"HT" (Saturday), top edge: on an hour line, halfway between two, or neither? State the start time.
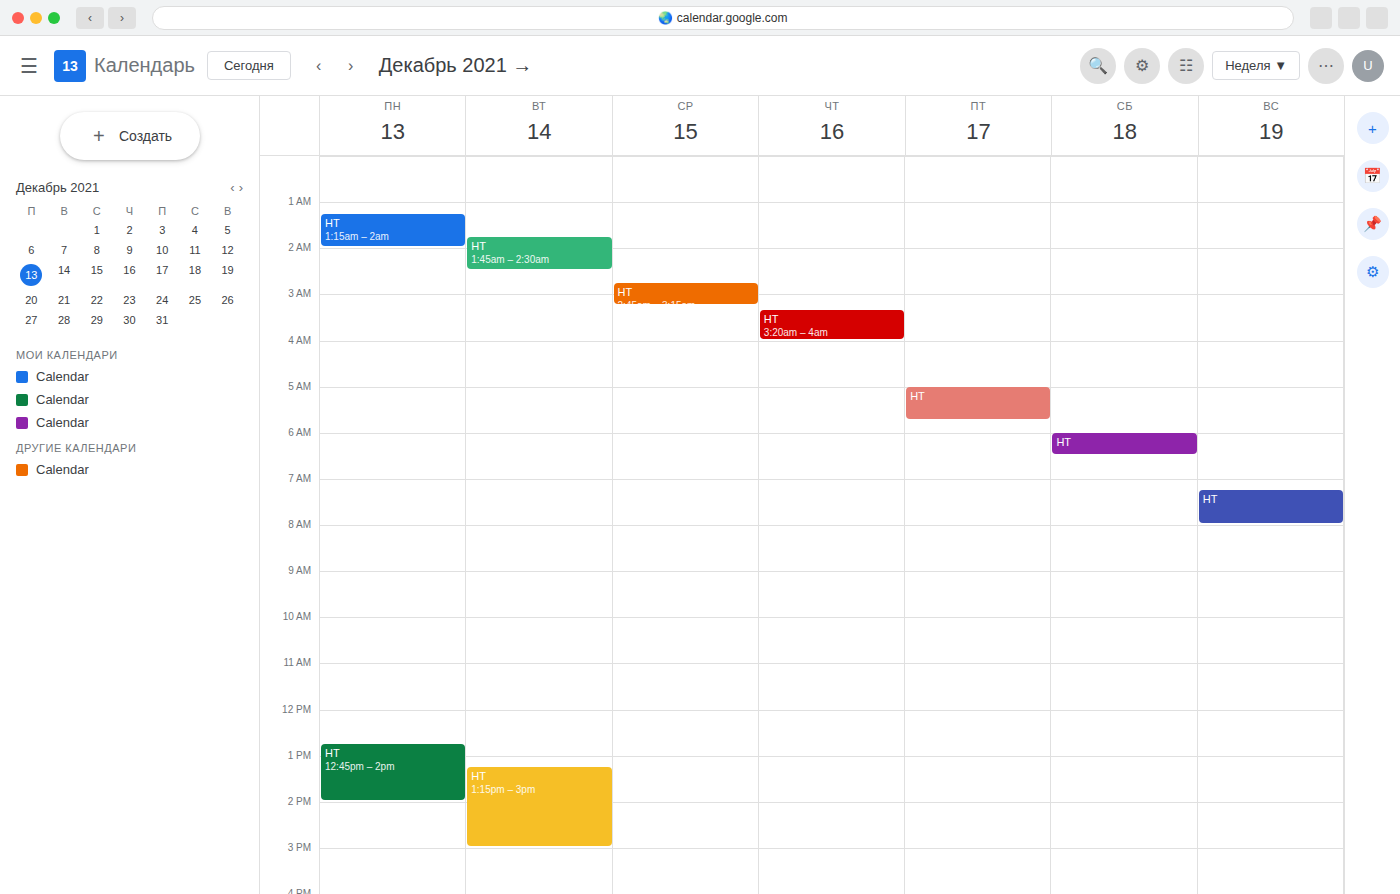
6:00 AM -- exactly on the 6 AM line.